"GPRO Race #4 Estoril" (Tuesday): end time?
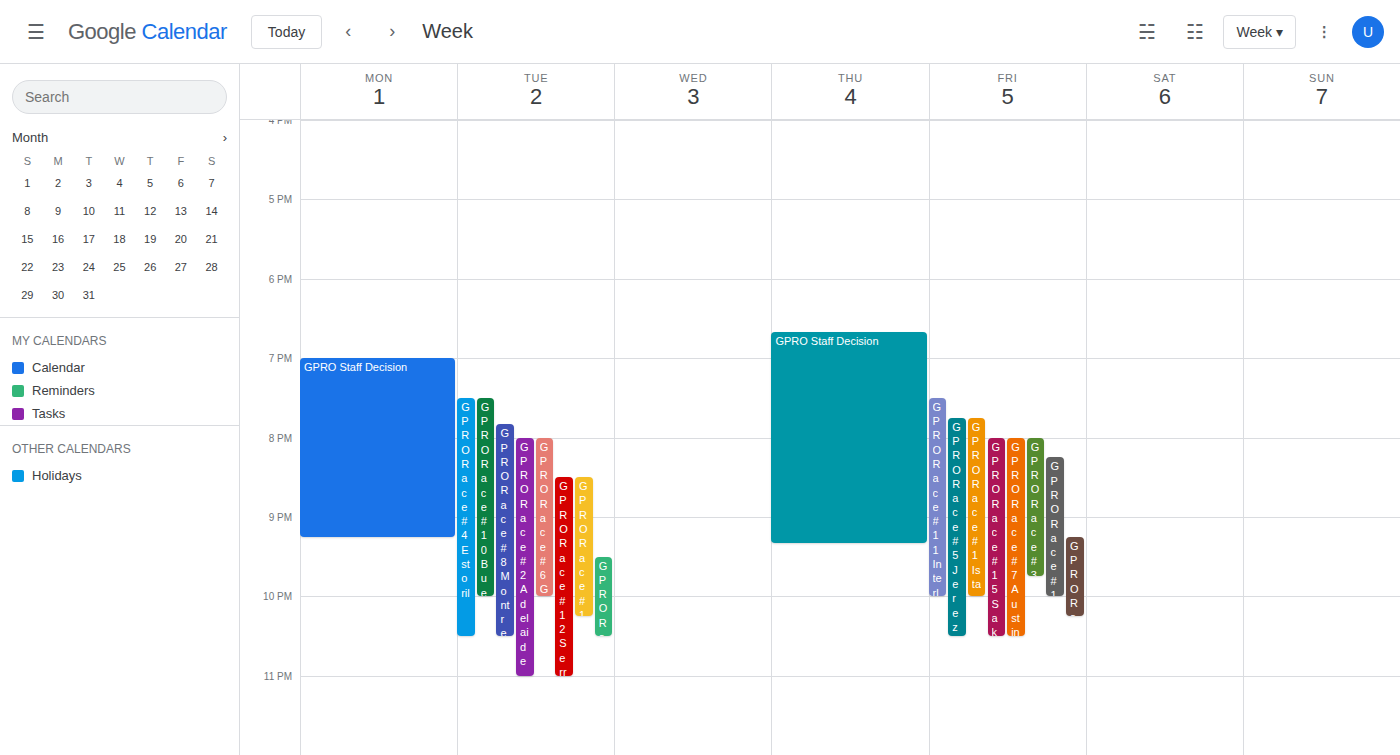
10:30 PM